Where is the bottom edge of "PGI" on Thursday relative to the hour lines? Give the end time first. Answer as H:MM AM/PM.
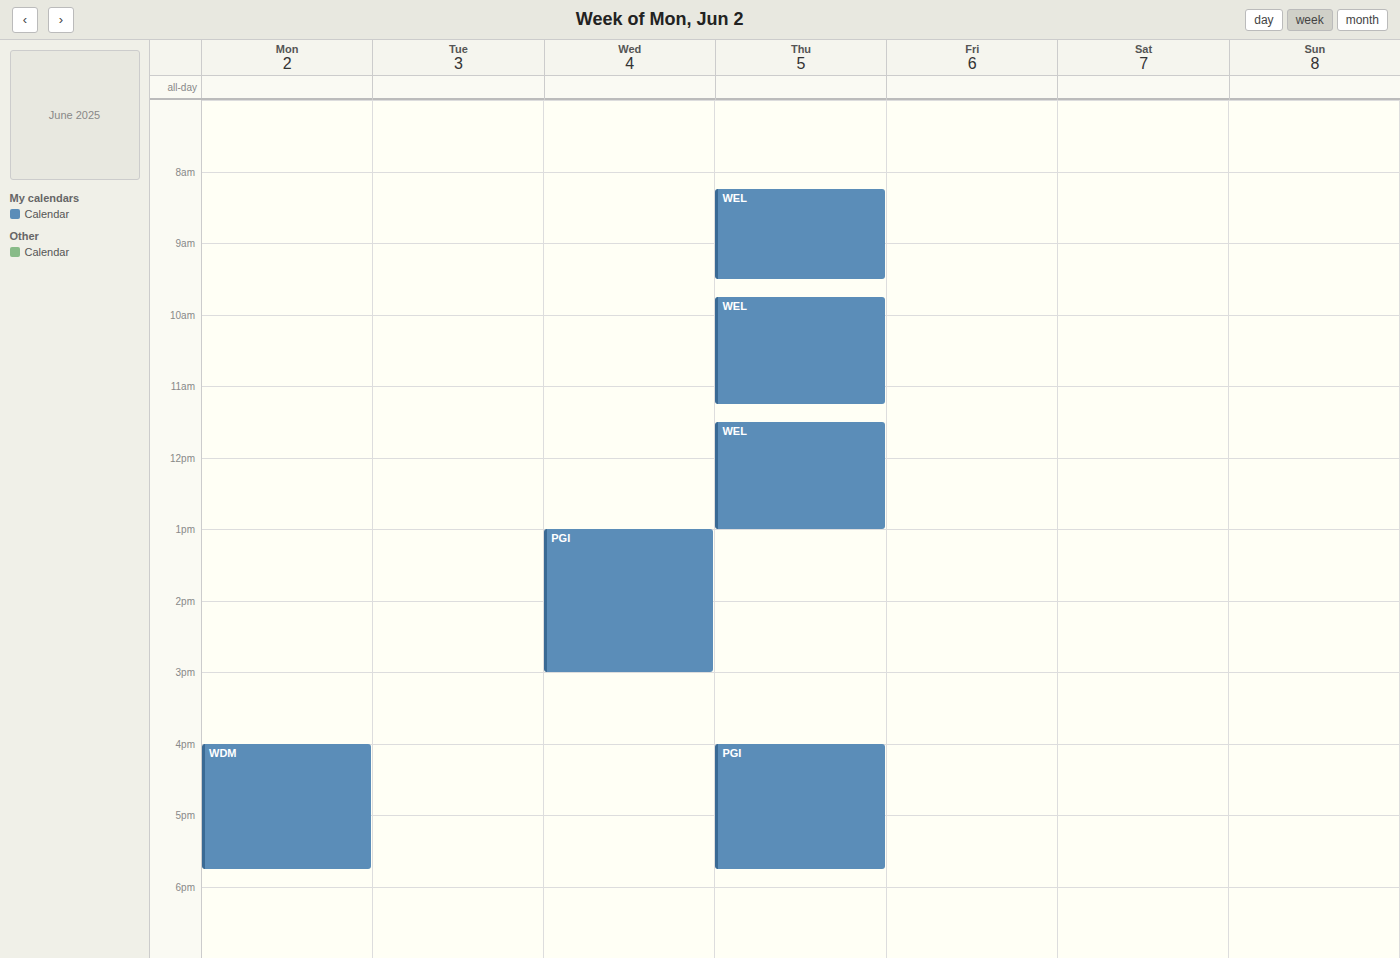
5:45 PM -- neither: three quarters of the way from the 5 PM line to the 6 PM line.